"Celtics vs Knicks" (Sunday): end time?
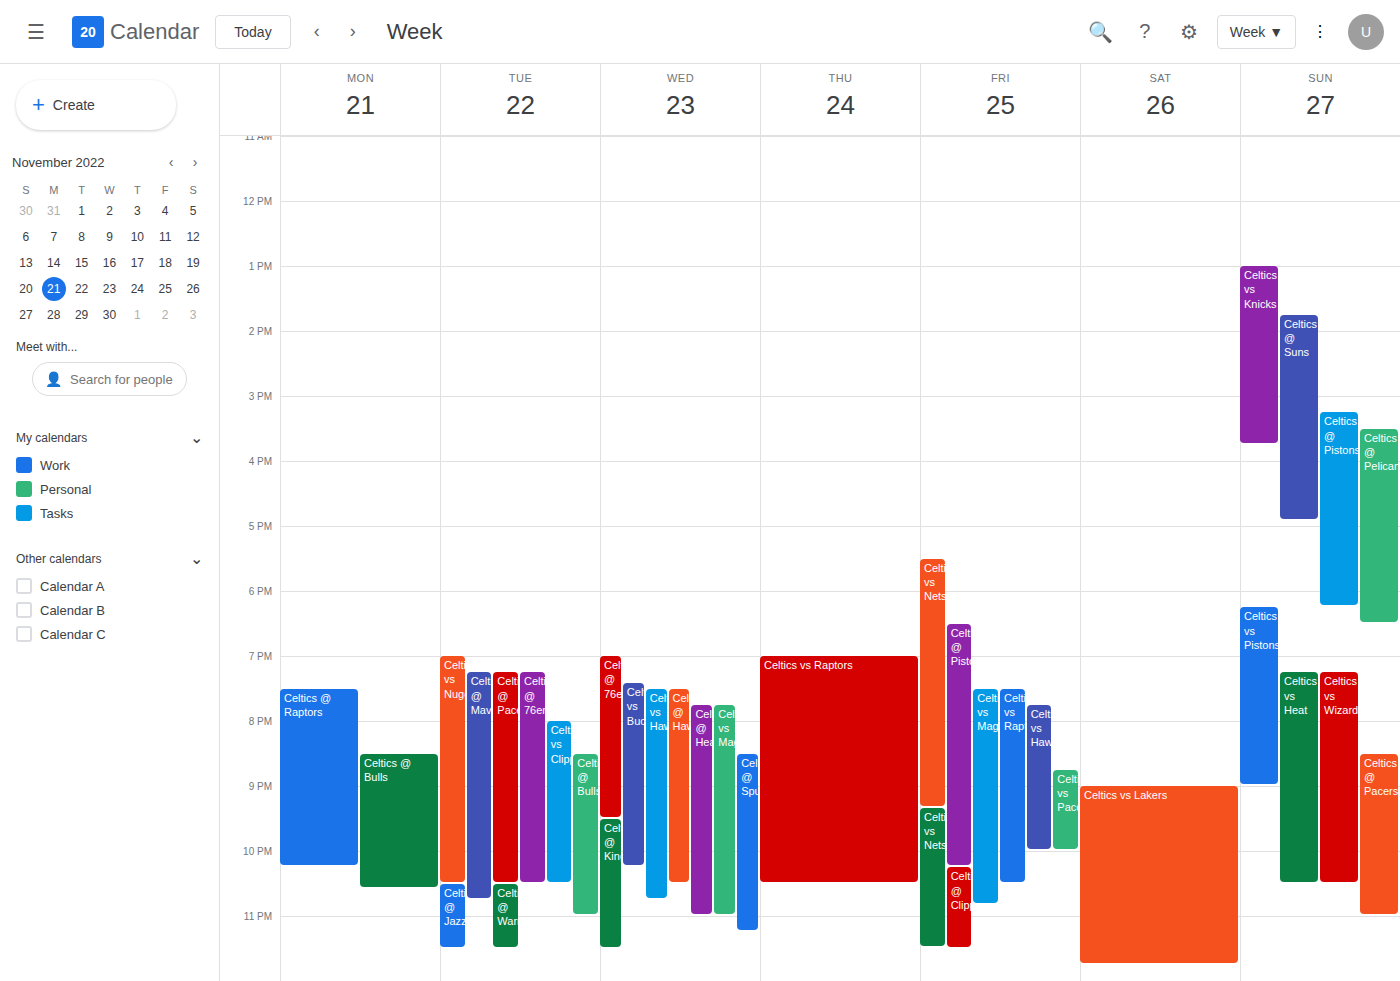
15:45